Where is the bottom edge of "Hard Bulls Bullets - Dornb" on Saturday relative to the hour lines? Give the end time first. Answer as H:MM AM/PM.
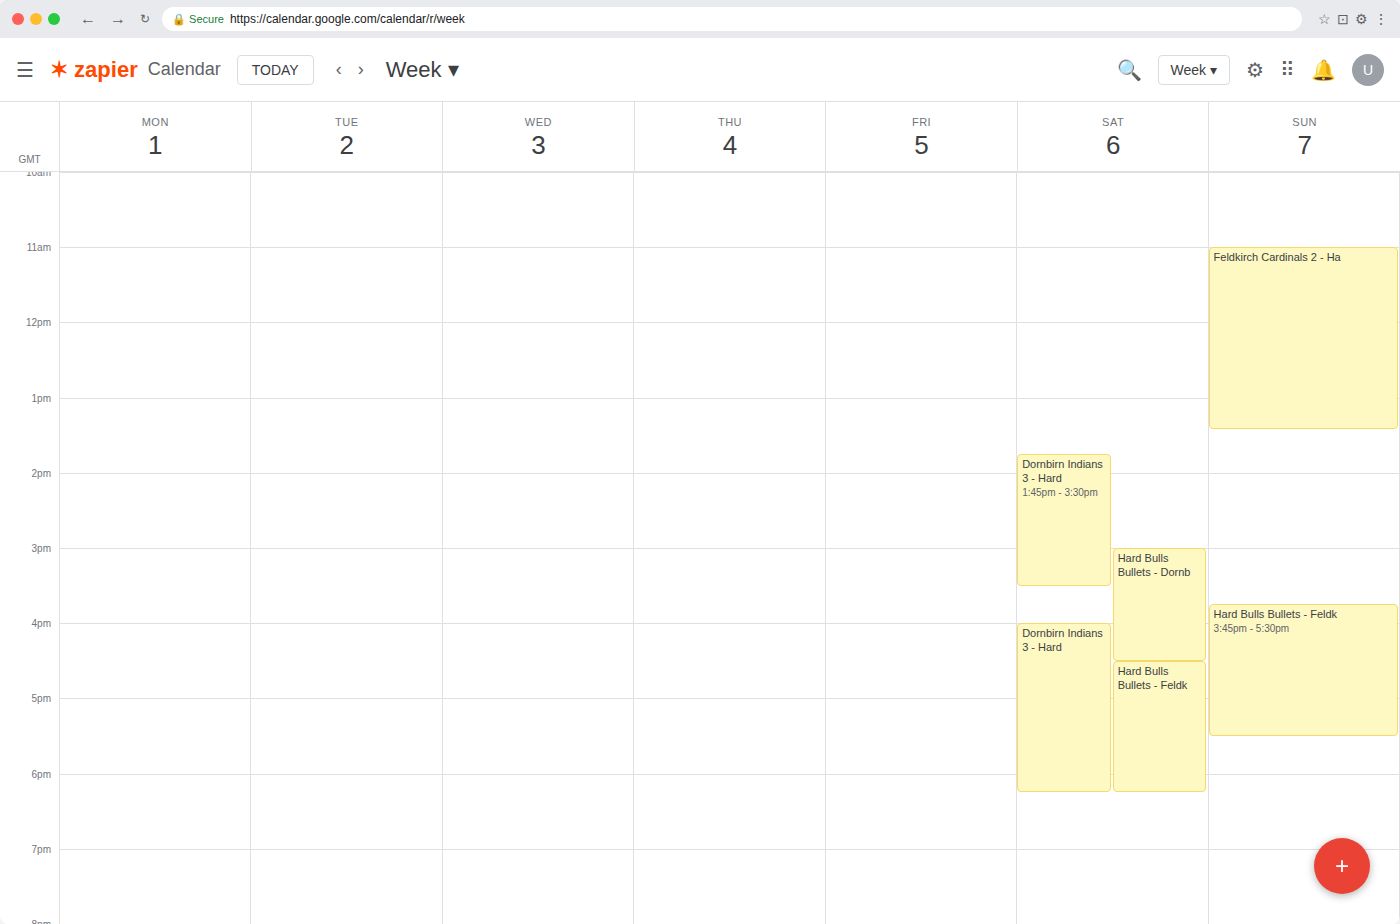
4:30 PM -- halfway between the 4 PM and 5 PM lines.